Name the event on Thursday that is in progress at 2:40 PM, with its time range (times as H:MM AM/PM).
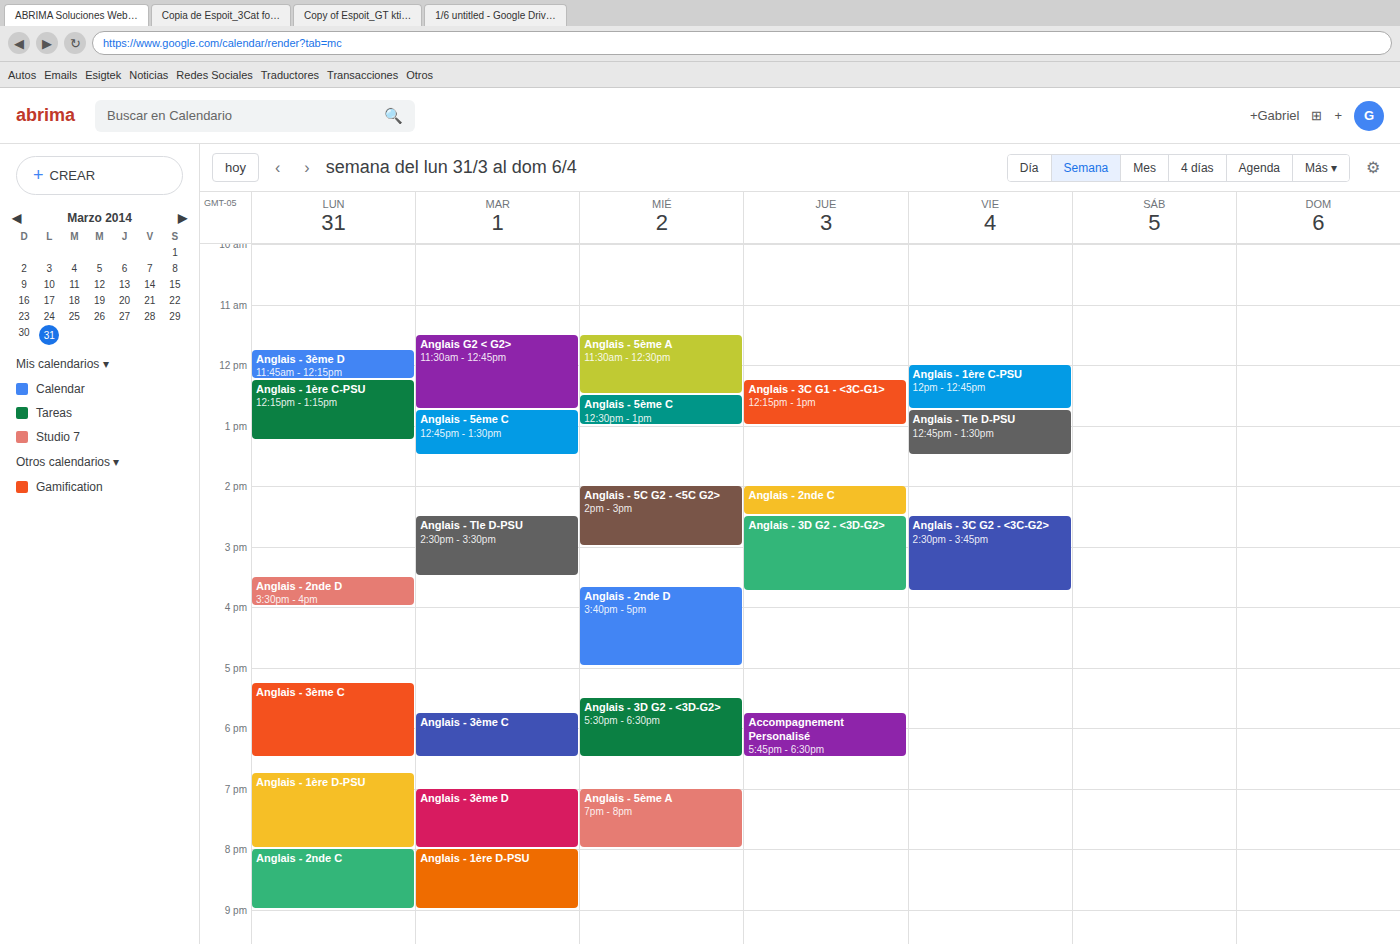
"Anglais - 3D G2 - <3D-G2>", 2:30 PM to 3:45 PM